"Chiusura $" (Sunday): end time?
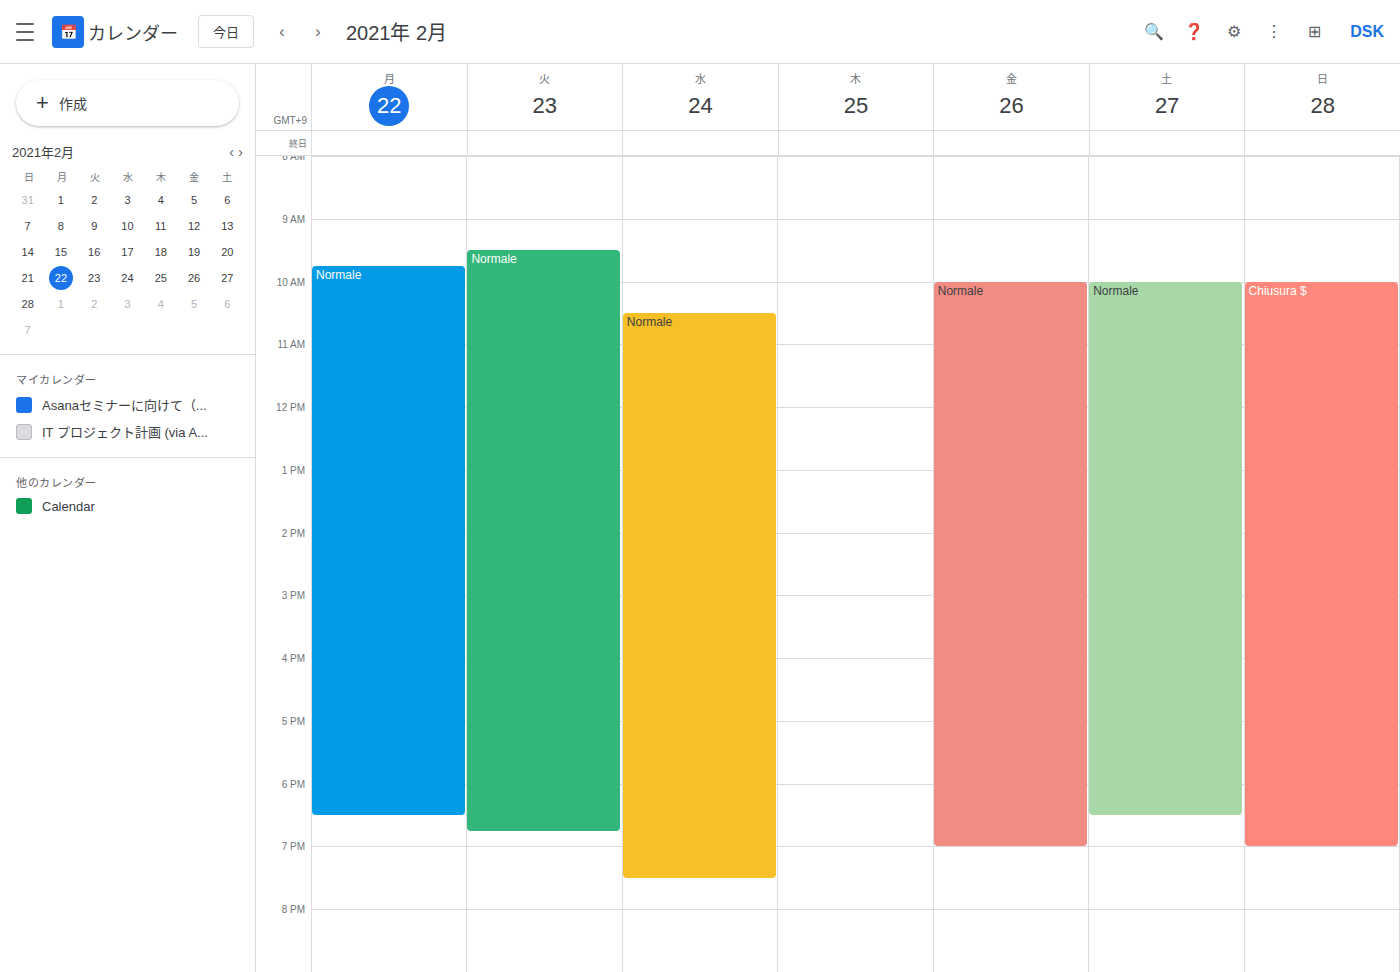
7:00 PM